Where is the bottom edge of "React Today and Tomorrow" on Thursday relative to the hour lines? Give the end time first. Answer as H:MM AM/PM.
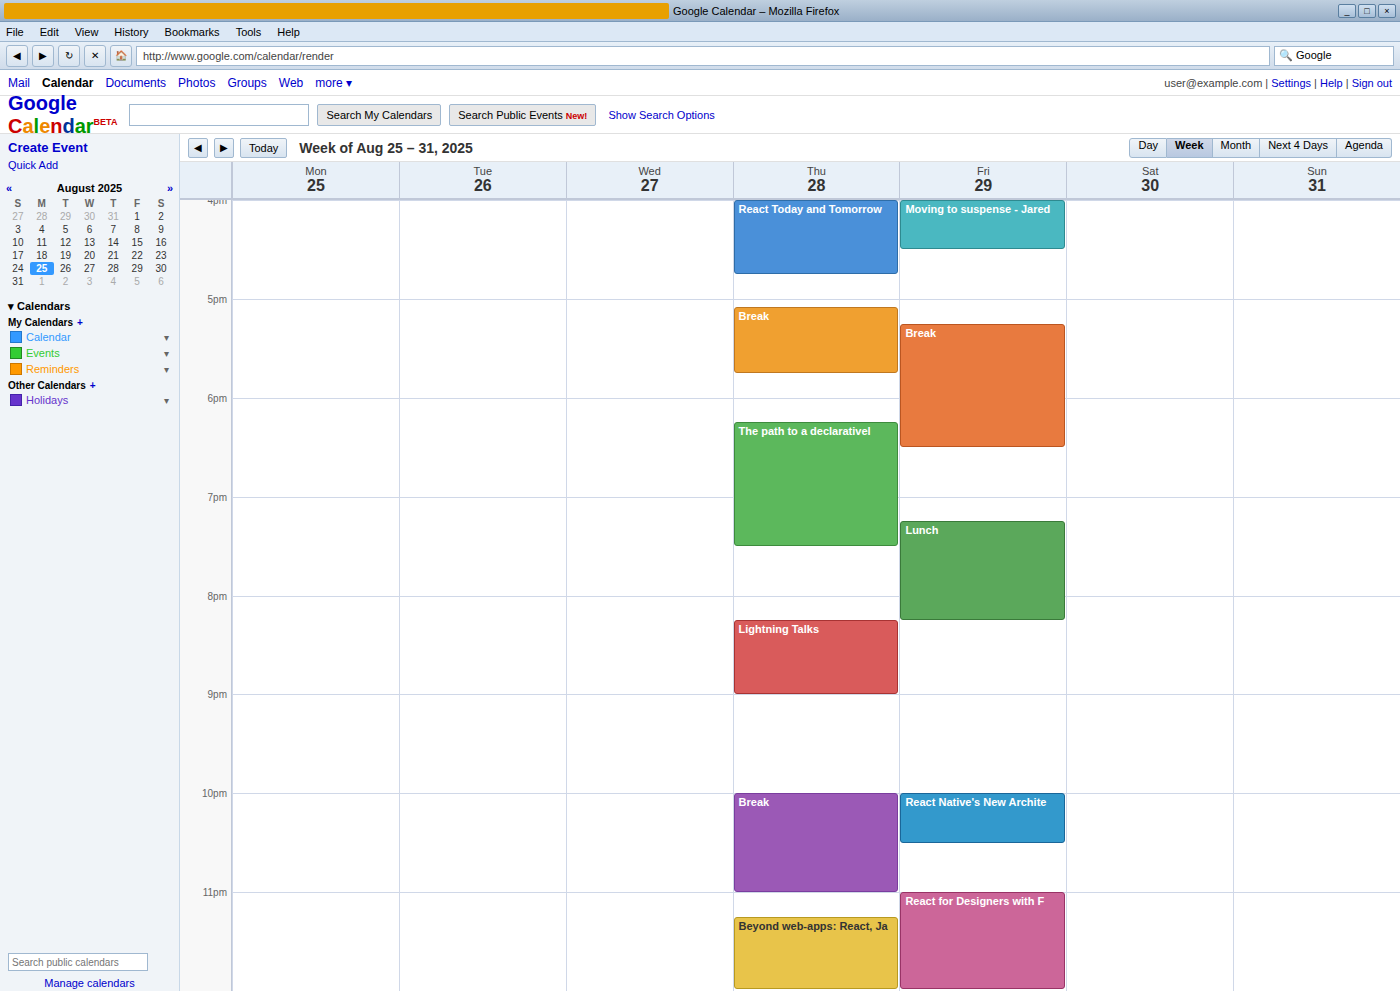
4:45 PM -- neither: three quarters of the way from the 4 PM line to the 5 PM line.